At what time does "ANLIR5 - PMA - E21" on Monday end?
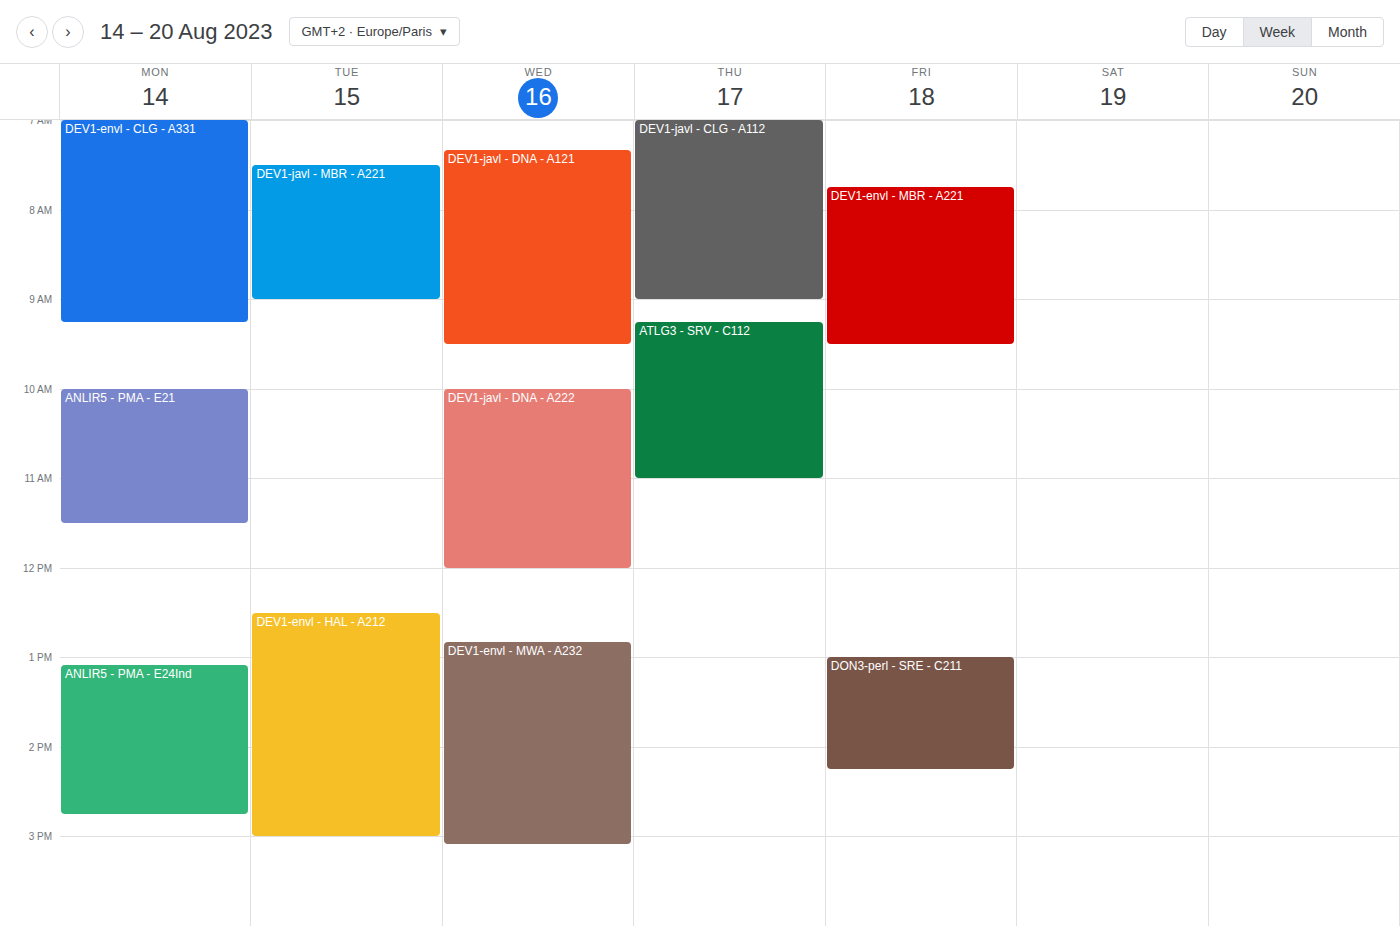
11:30 AM